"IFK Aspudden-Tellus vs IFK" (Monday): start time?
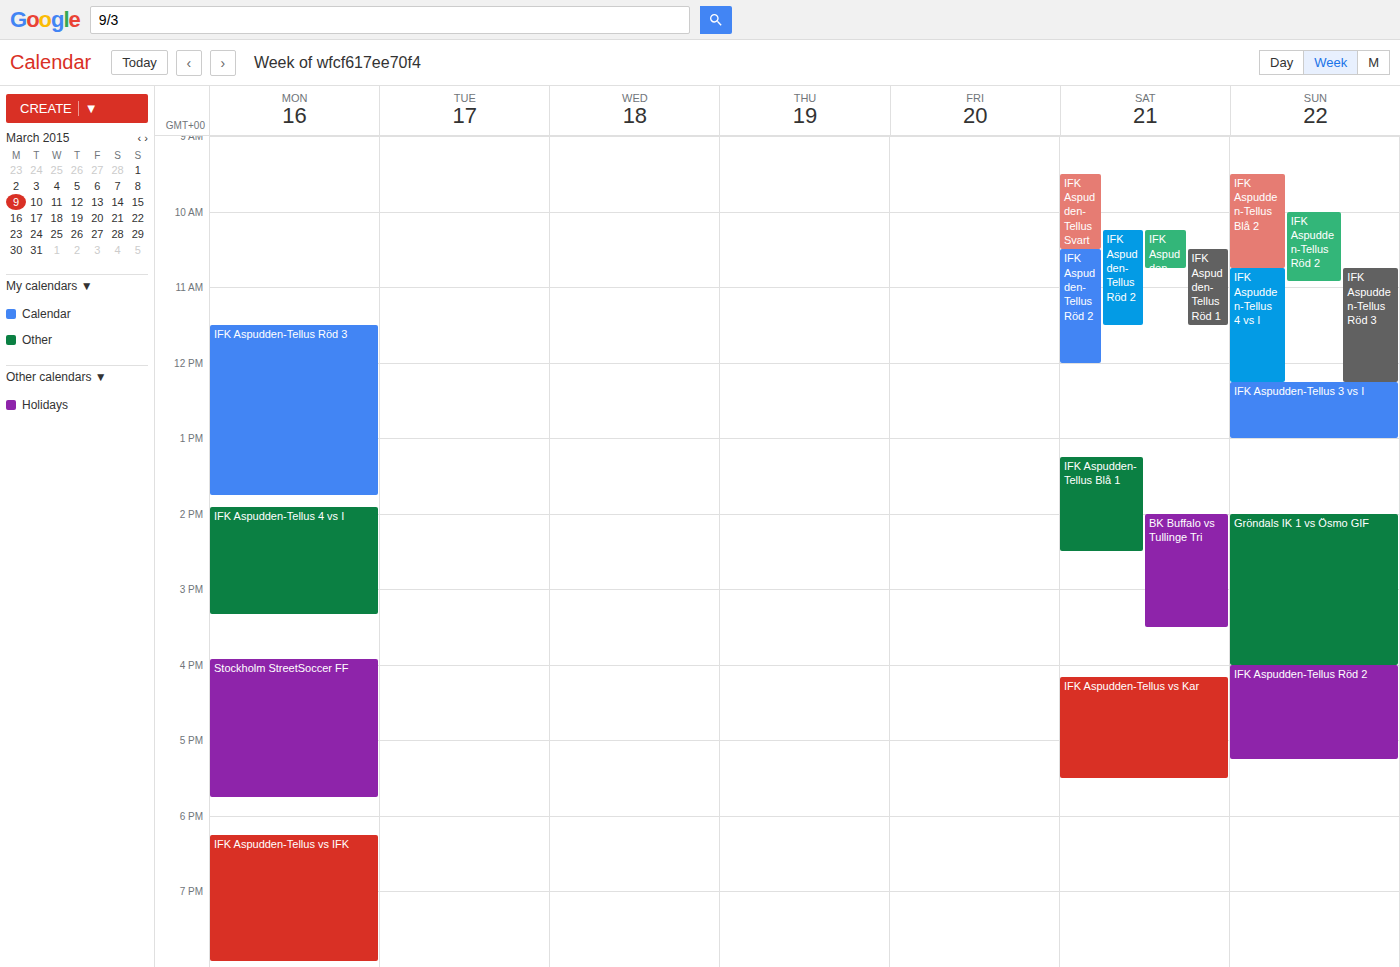
6:15 PM